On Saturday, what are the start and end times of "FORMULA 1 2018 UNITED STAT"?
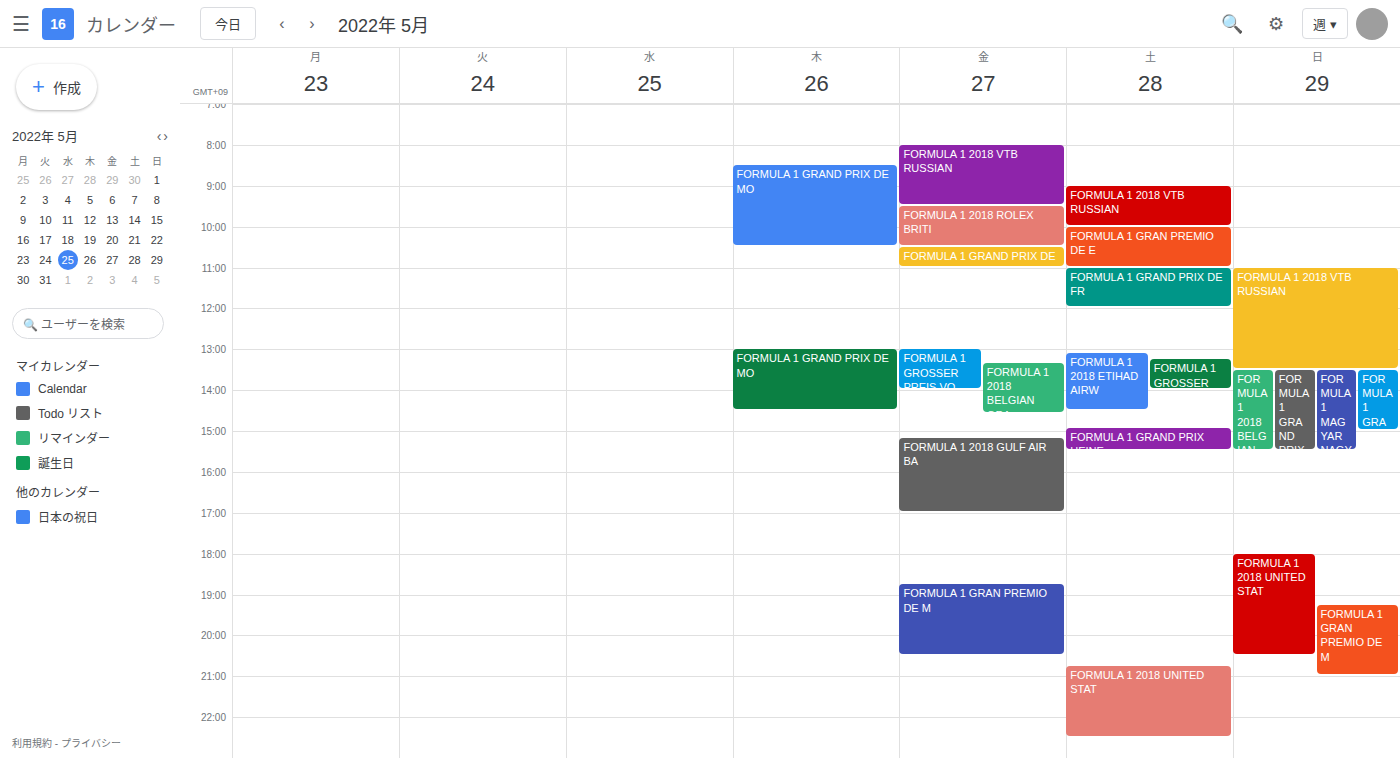
20:45 to 22:30